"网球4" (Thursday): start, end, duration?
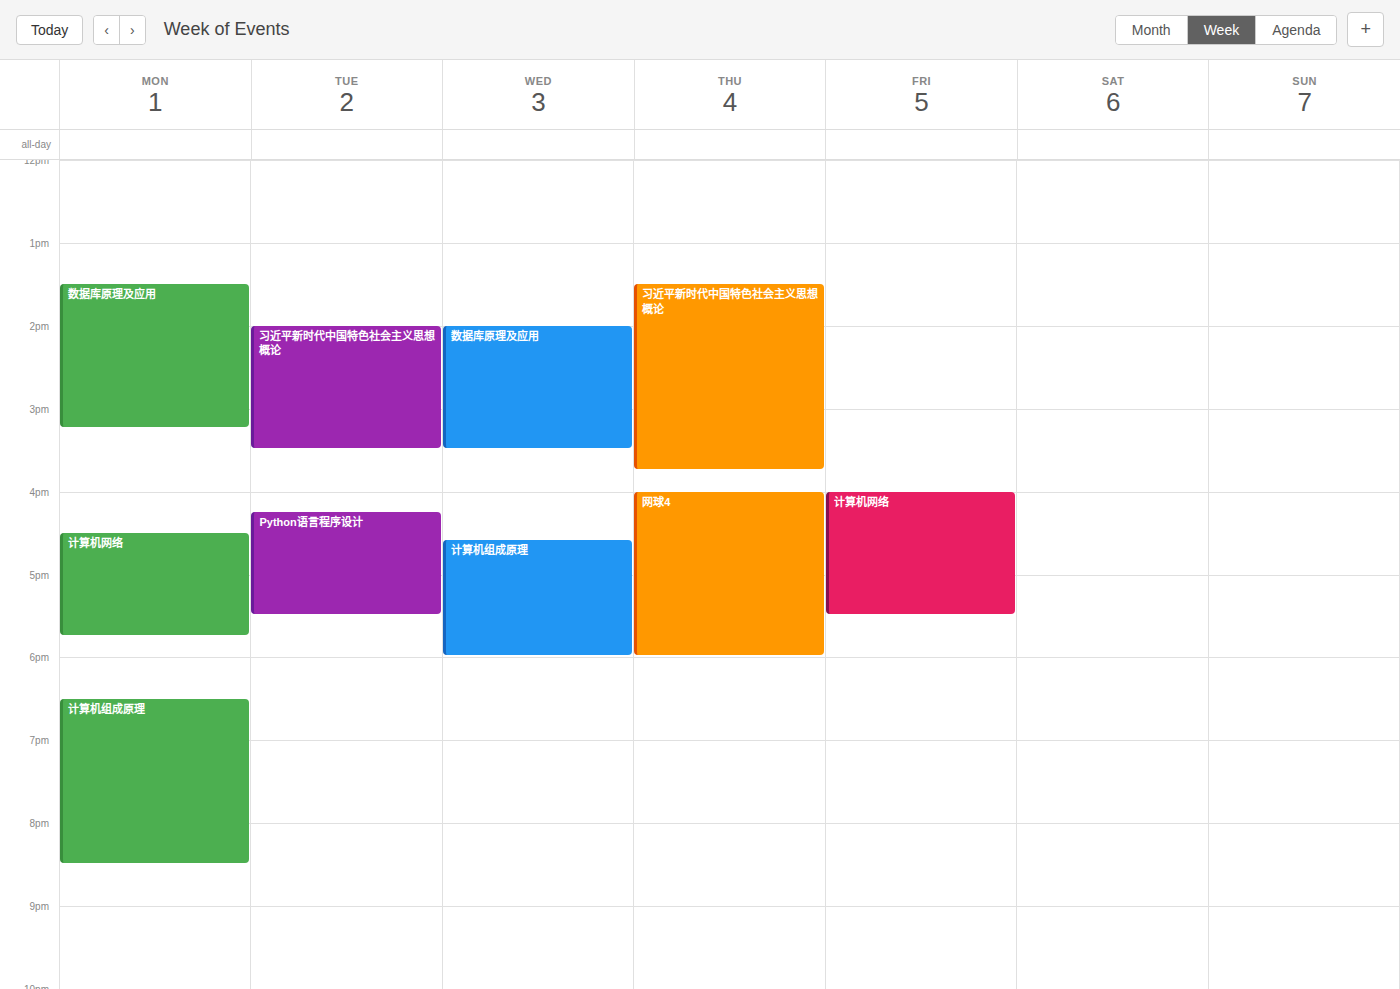
4:00 PM to 6:00 PM, 2 hours